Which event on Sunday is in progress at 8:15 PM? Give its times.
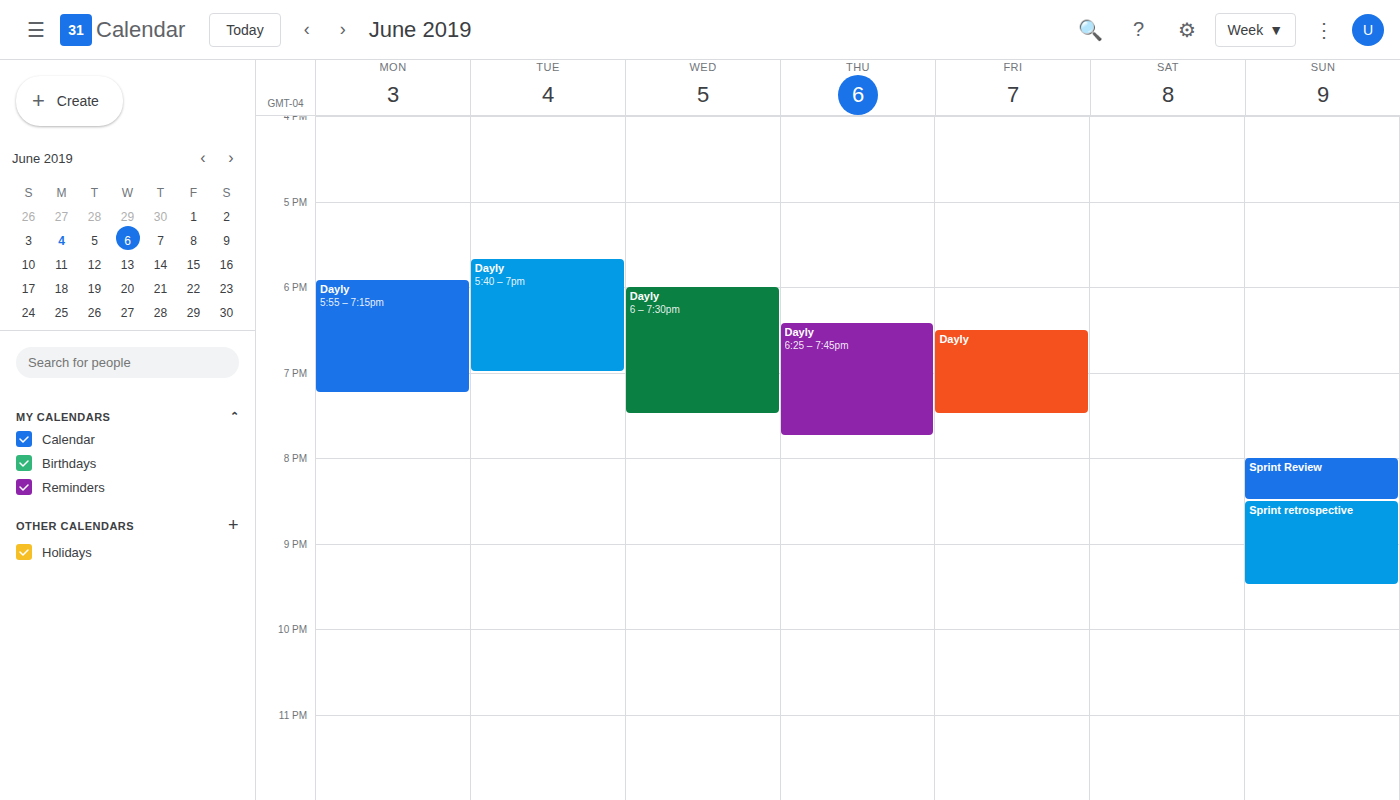
"Sprint Review", 8:00 PM to 8:30 PM